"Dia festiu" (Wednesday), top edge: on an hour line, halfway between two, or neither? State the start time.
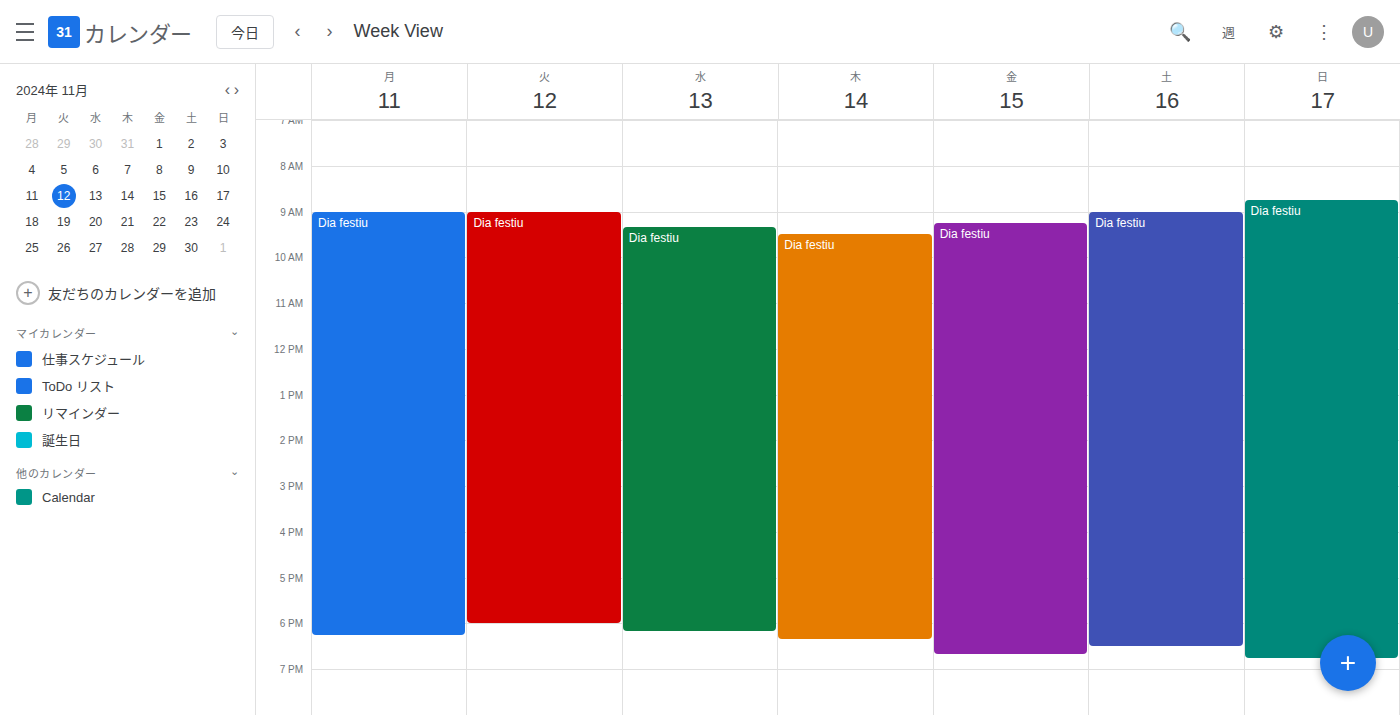
09:20 -- neither: 20 minutes below the 09:00 line and 40 minutes above the 10:00 line.